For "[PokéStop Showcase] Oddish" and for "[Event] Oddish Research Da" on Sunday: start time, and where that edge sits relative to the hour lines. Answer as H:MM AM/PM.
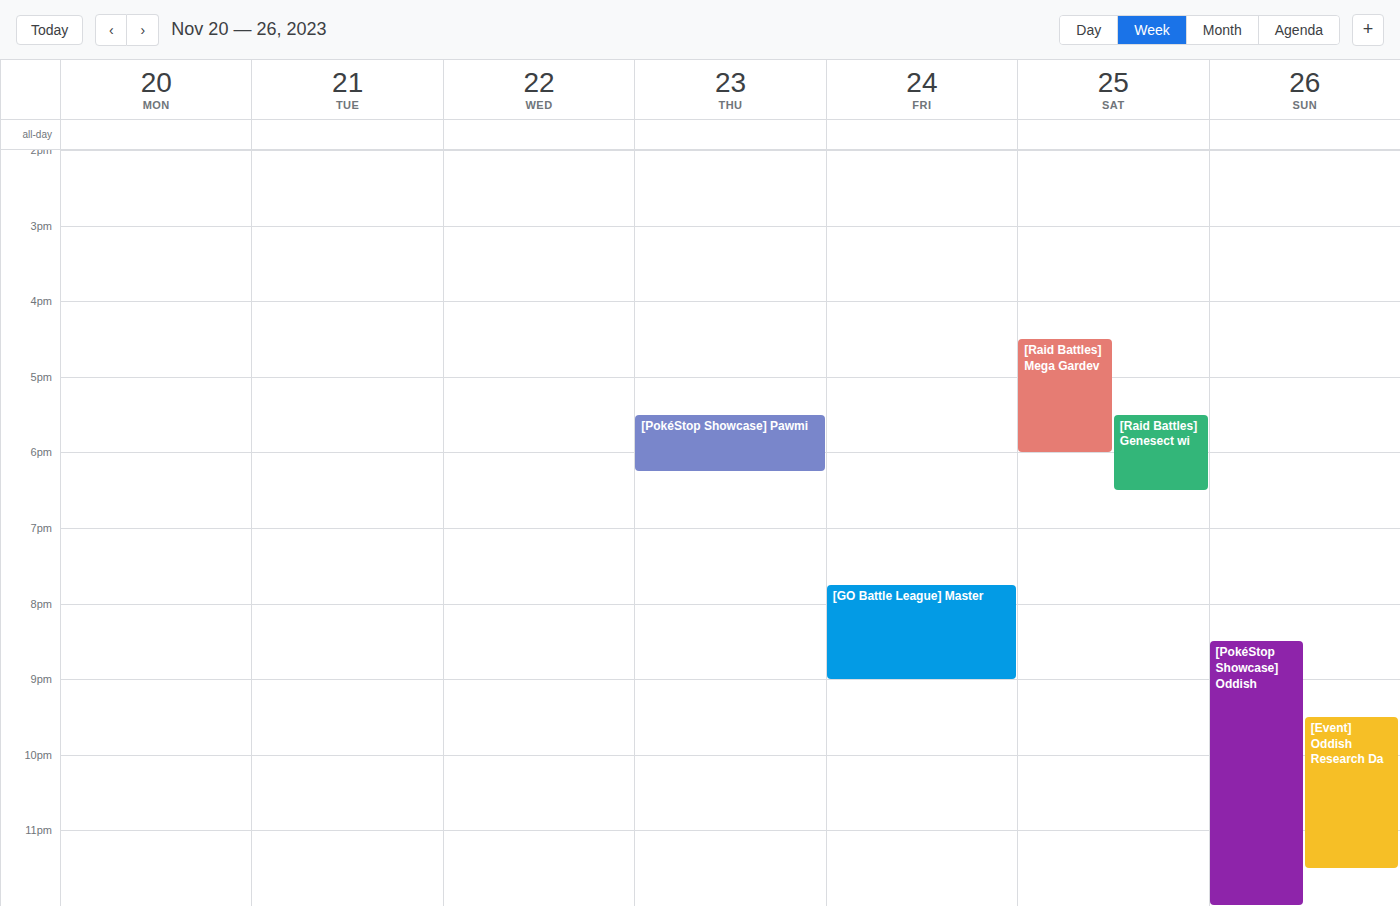
"[PokéStop Showcase] Oddish": 8:30 PM, halfway between the 8 PM and 9 PM lines. "[Event] Oddish Research Da": 9:30 PM, halfway between the 9 PM and 10 PM lines.